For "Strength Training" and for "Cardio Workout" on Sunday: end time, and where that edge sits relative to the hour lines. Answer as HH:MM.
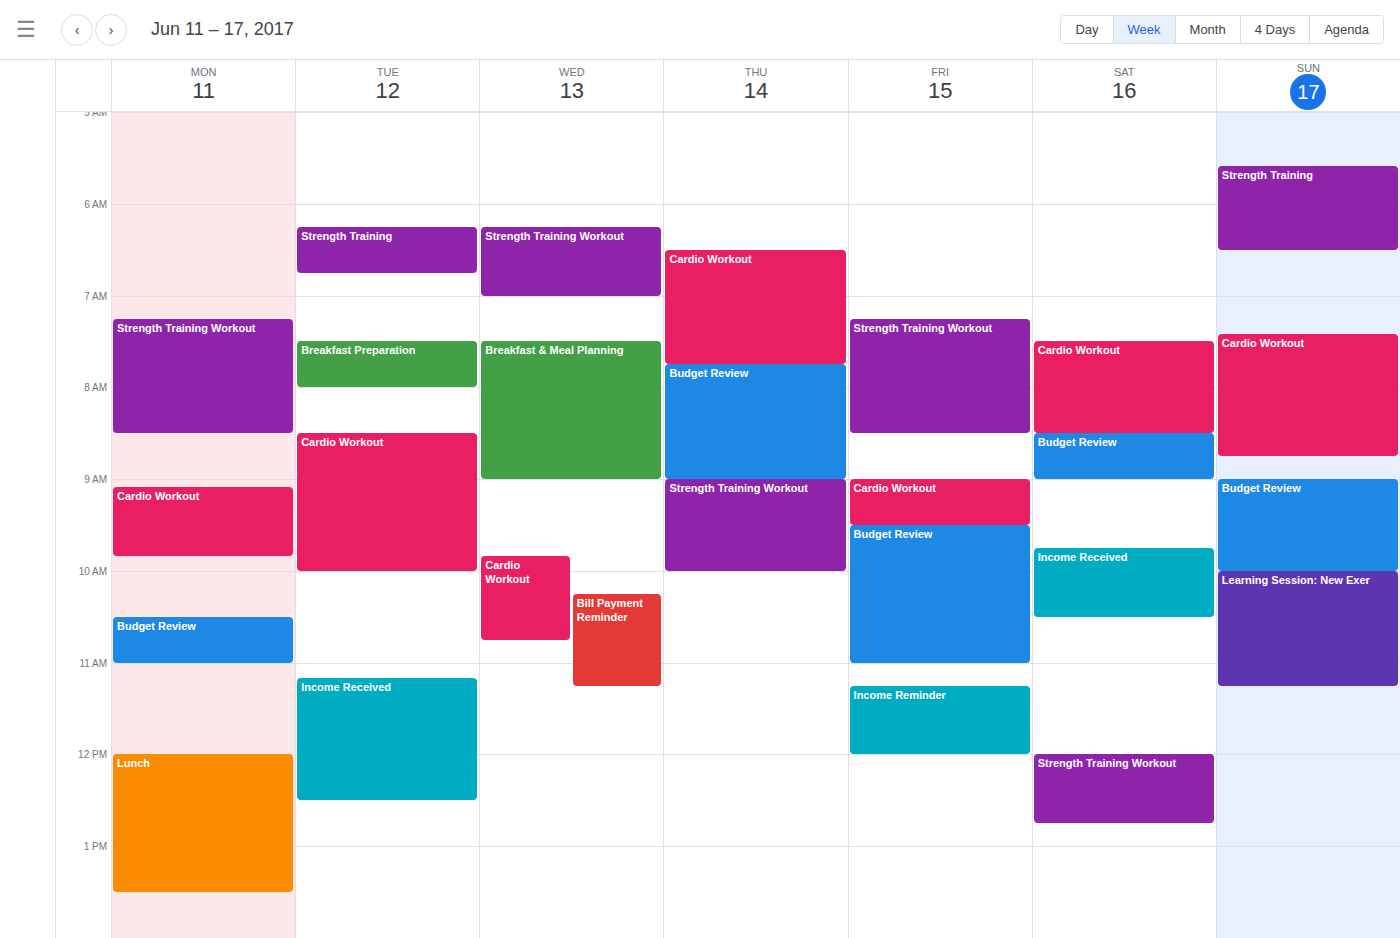
"Strength Training": 06:30, halfway between the 06:00 and 07:00 lines. "Cardio Workout": 08:45, neither: three quarters of the way from the 08:00 line to the 09:00 line.